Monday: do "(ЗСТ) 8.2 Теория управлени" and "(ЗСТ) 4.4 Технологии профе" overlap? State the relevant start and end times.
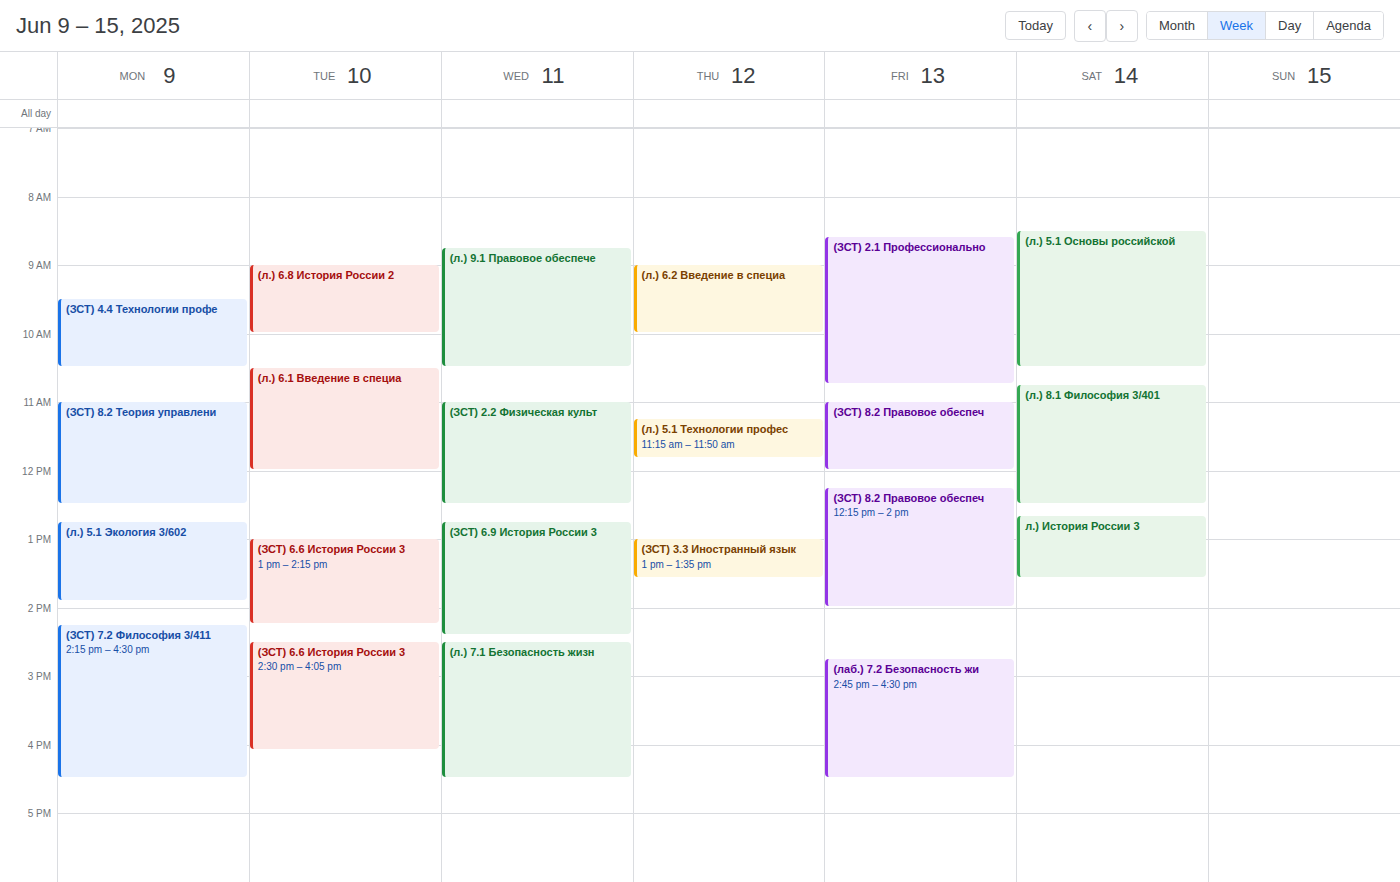
"(ЗСТ) 4.4 Технологии профе" ends at 10:30 and "(ЗСТ) 8.2 Теория управлени" starts at 11:00 -- no overlap.